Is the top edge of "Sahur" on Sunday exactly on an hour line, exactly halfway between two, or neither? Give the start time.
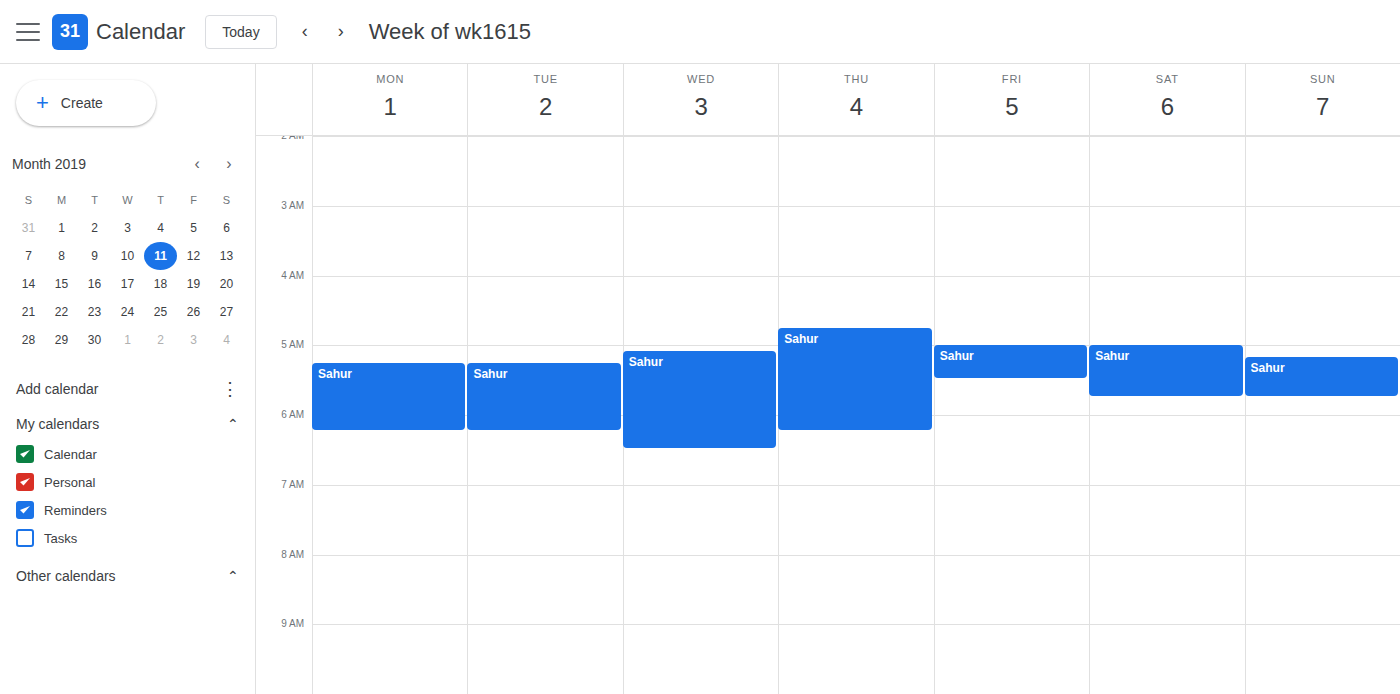
5:10 AM -- neither: 10 minutes below the 5 AM line and 50 minutes above the 6 AM line.